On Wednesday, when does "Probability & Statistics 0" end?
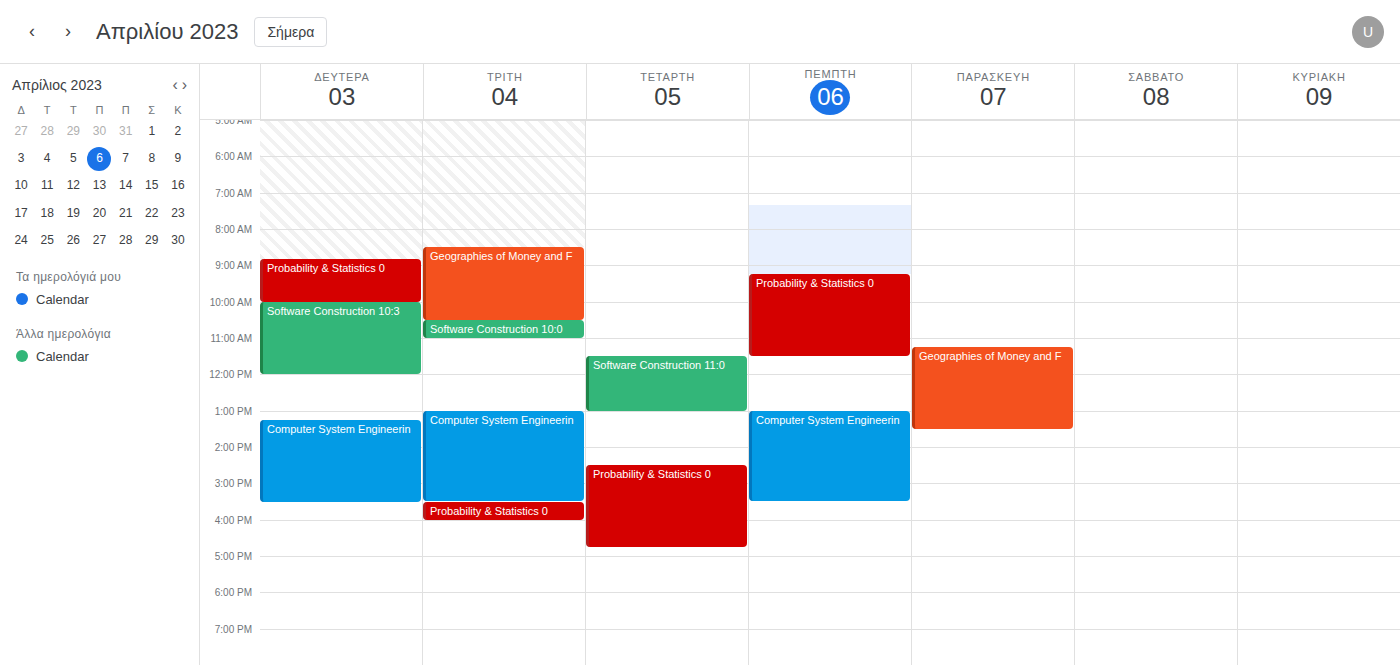
4:45 PM